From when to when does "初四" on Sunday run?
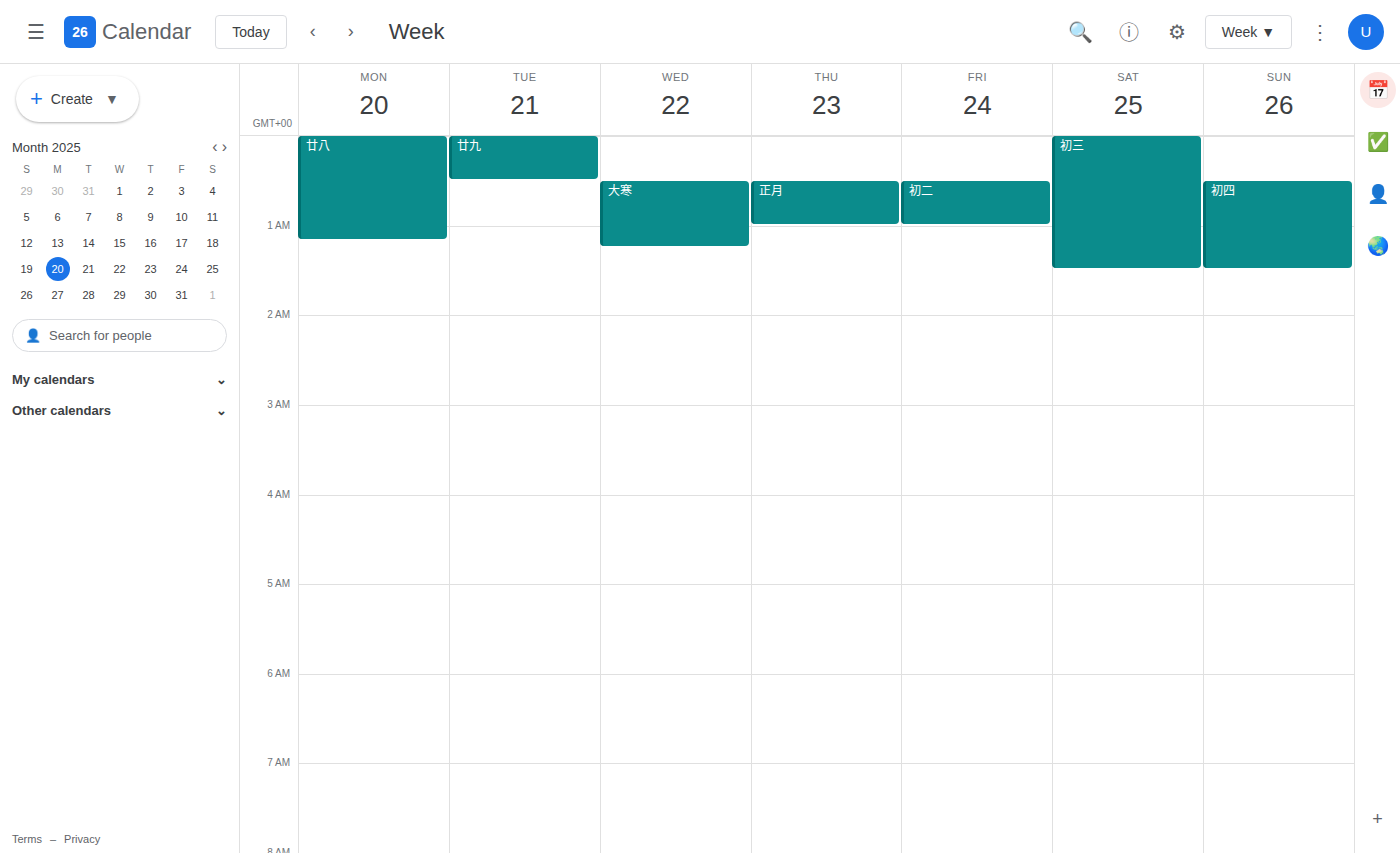
12:30 AM to 1:30 AM